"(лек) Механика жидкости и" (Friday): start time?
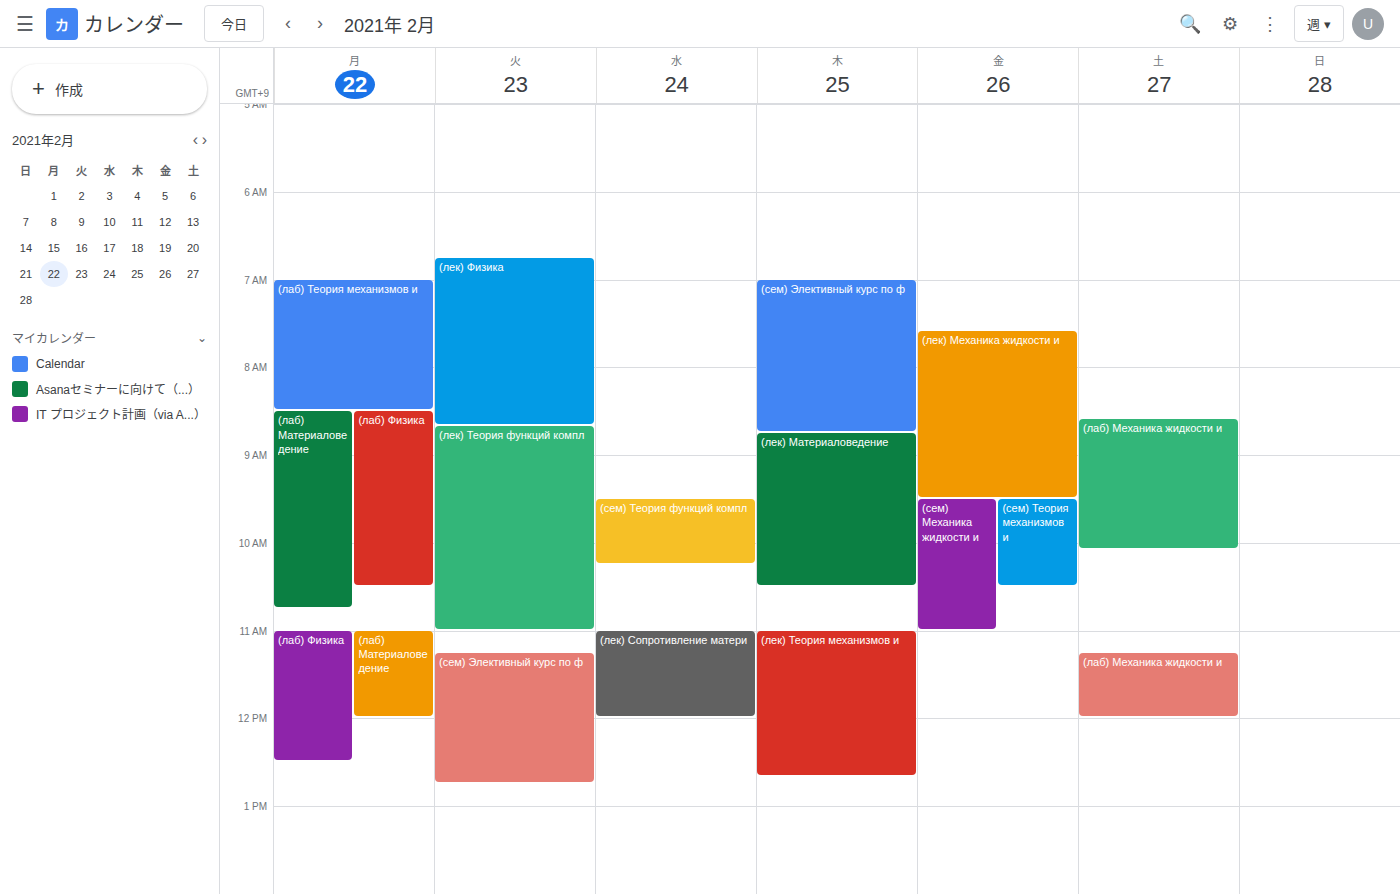
7:35 AM